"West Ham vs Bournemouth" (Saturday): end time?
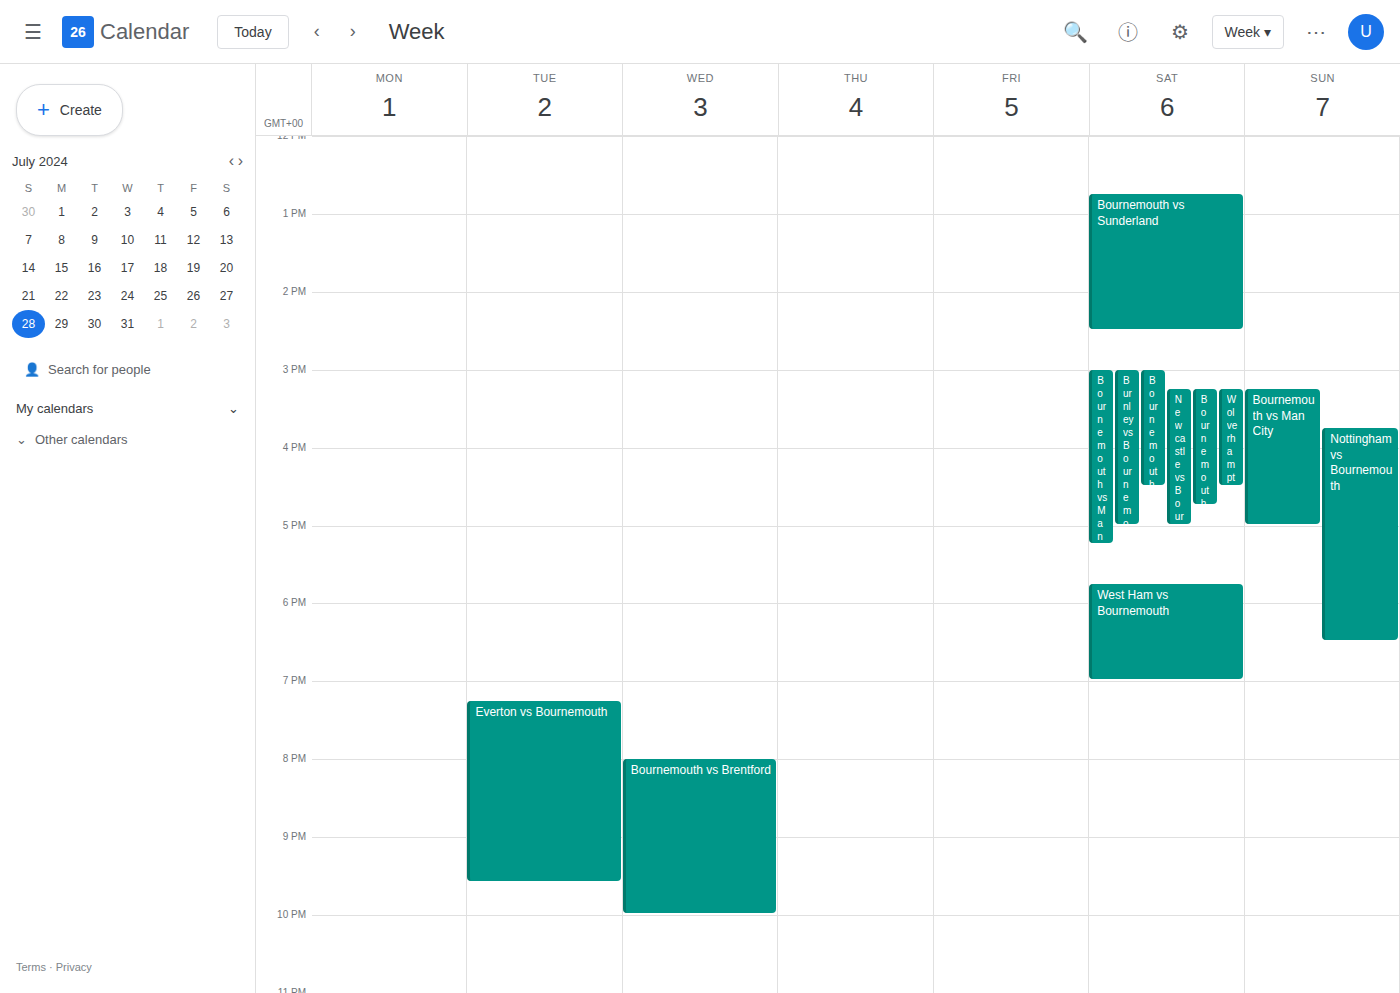
7:00 PM